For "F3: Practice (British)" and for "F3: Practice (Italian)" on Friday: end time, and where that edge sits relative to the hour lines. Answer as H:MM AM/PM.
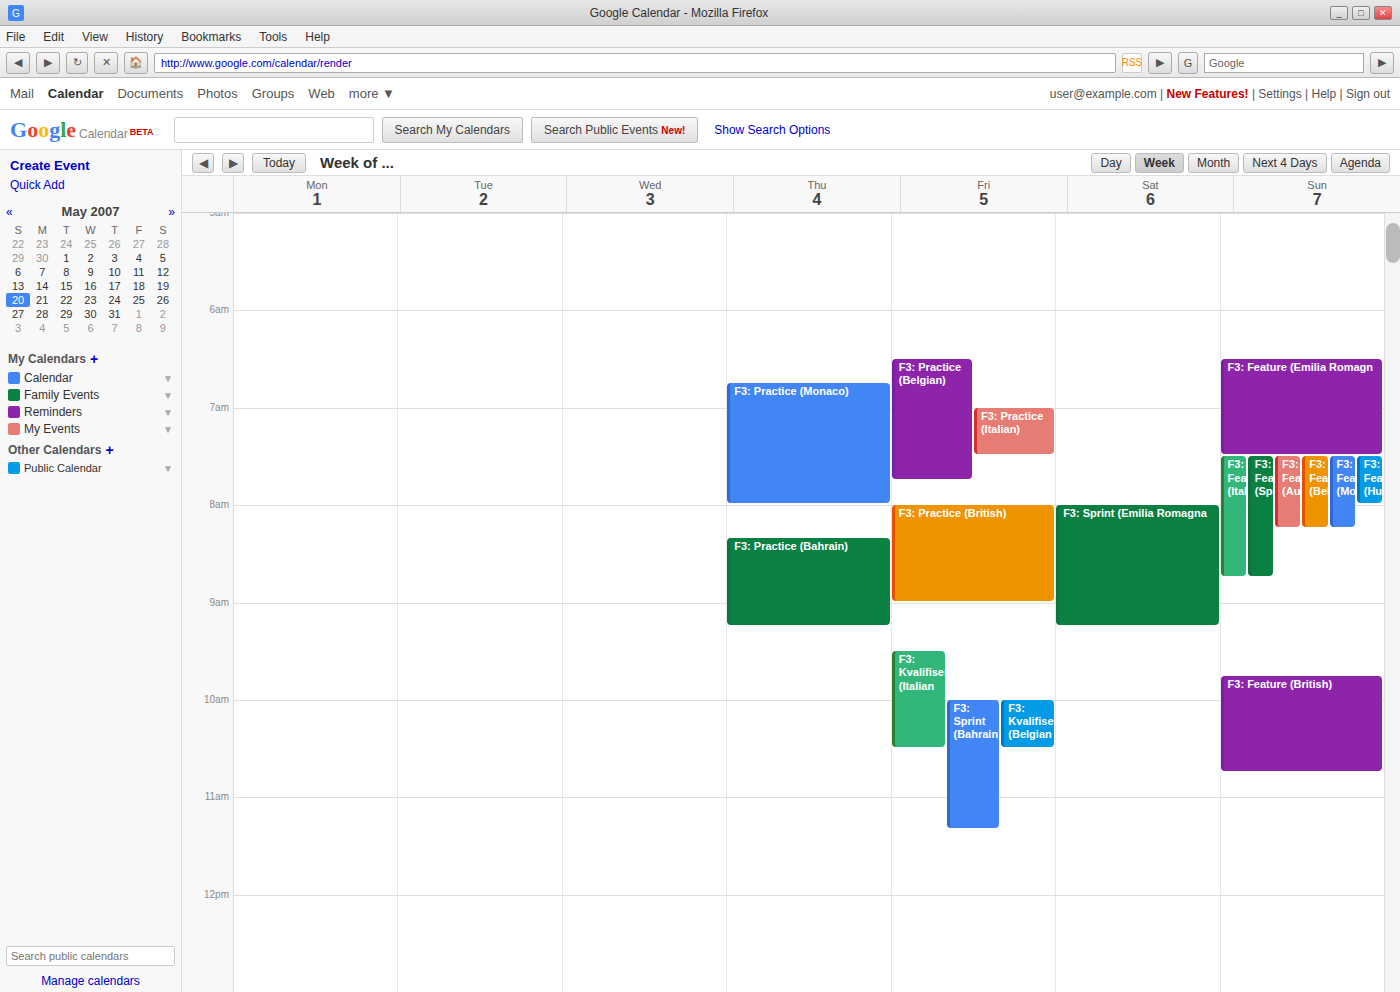
"F3: Practice (British)": 9:00 AM, exactly on the 9 AM line. "F3: Practice (Italian)": 7:30 AM, halfway between the 7 AM and 8 AM lines.